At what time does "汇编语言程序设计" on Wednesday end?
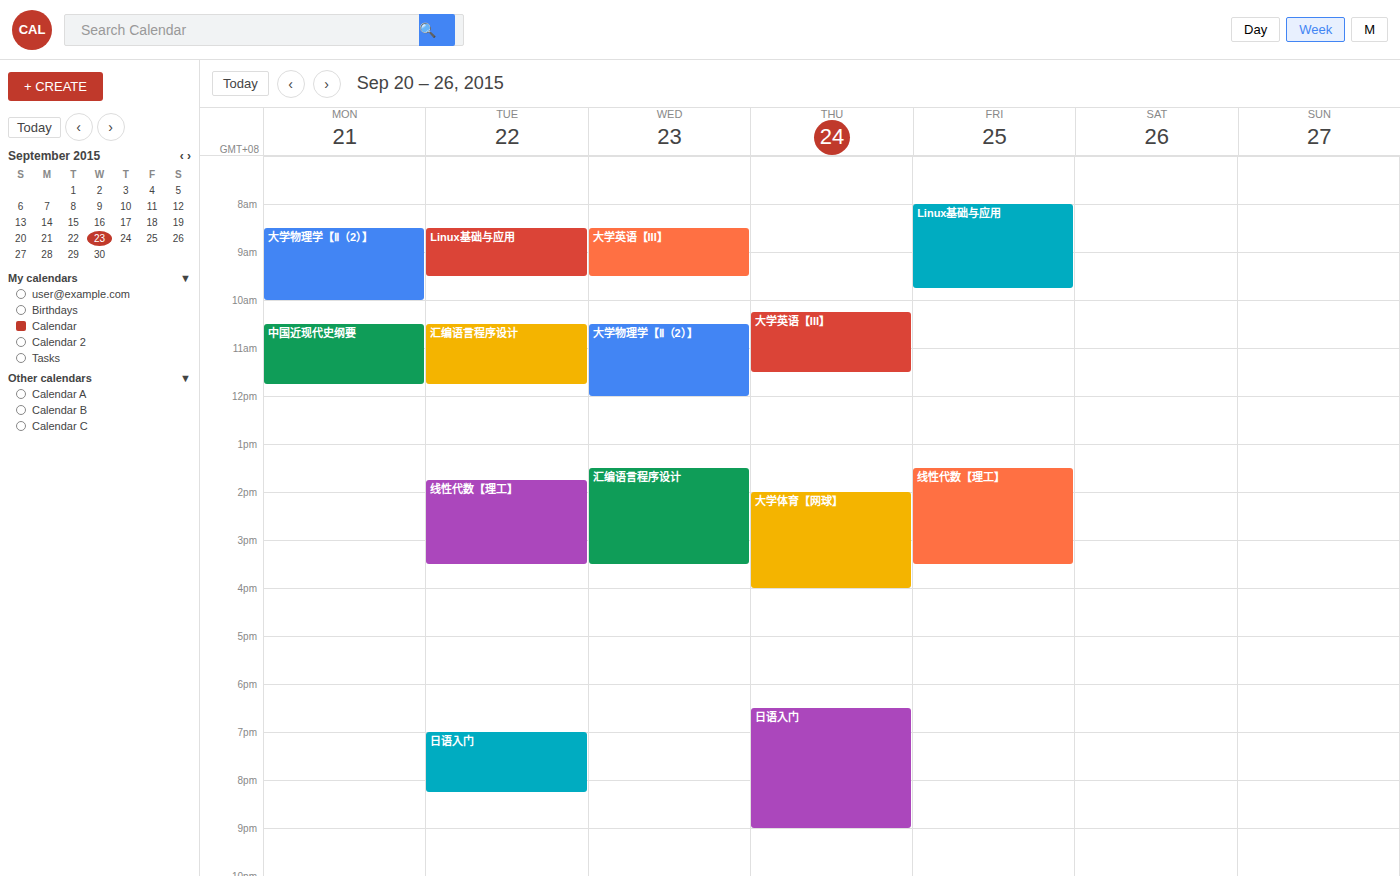
3:30 PM